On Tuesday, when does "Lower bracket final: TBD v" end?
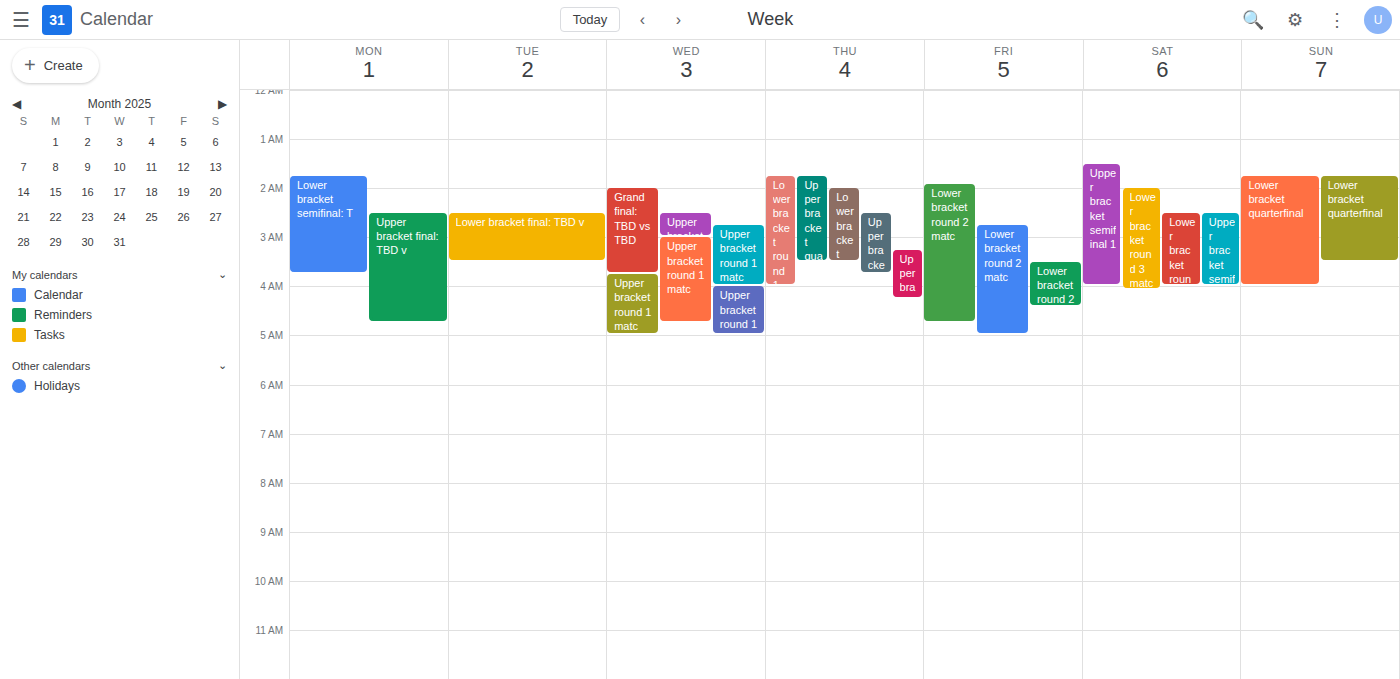
3:30 AM